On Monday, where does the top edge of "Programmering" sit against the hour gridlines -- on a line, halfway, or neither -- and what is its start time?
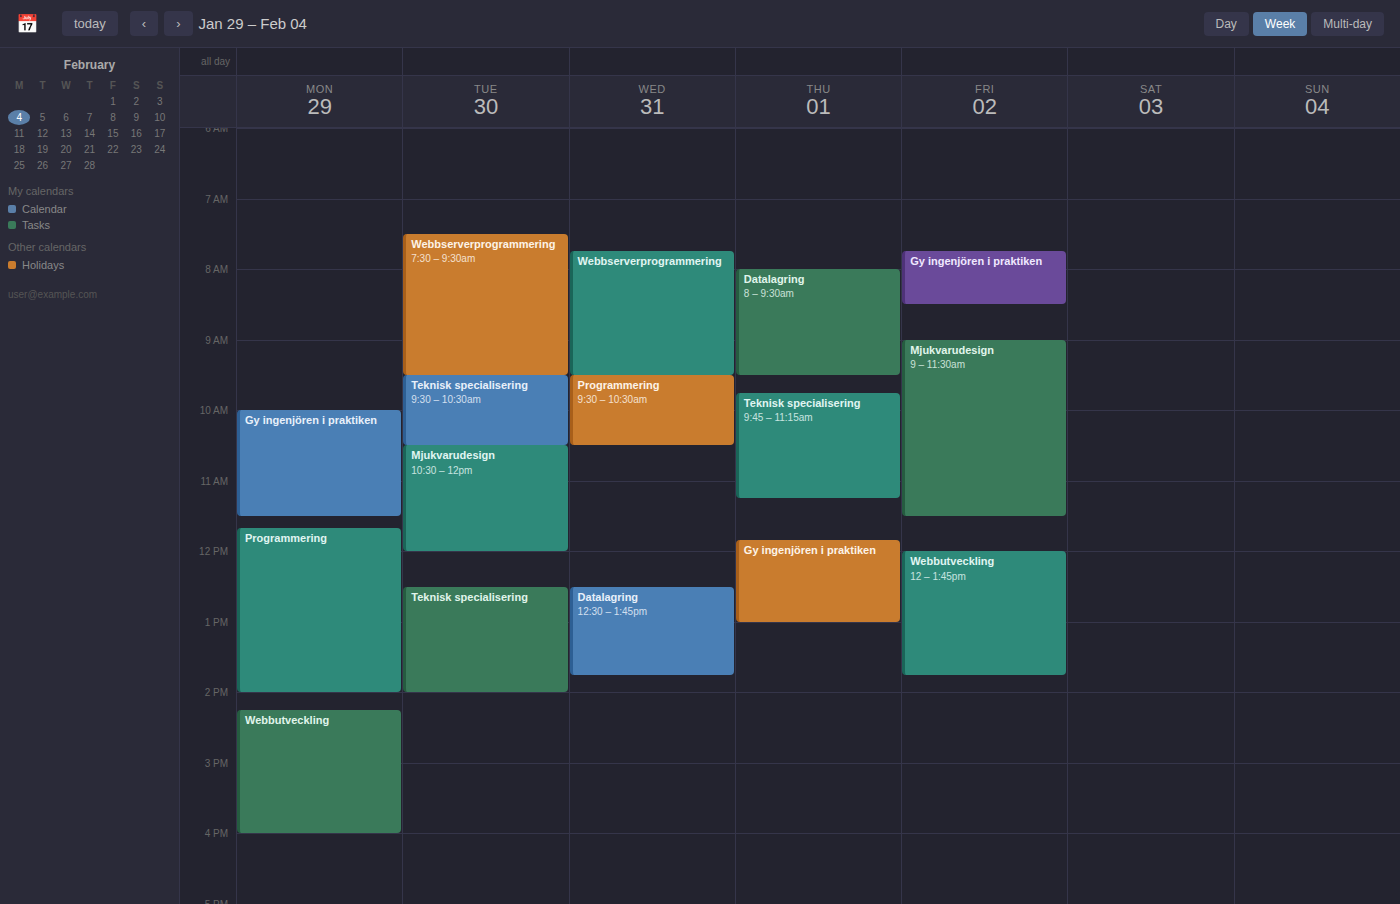
11:40 AM -- neither: 40 minutes below the 11 AM line and 20 minutes above the 12 PM line.